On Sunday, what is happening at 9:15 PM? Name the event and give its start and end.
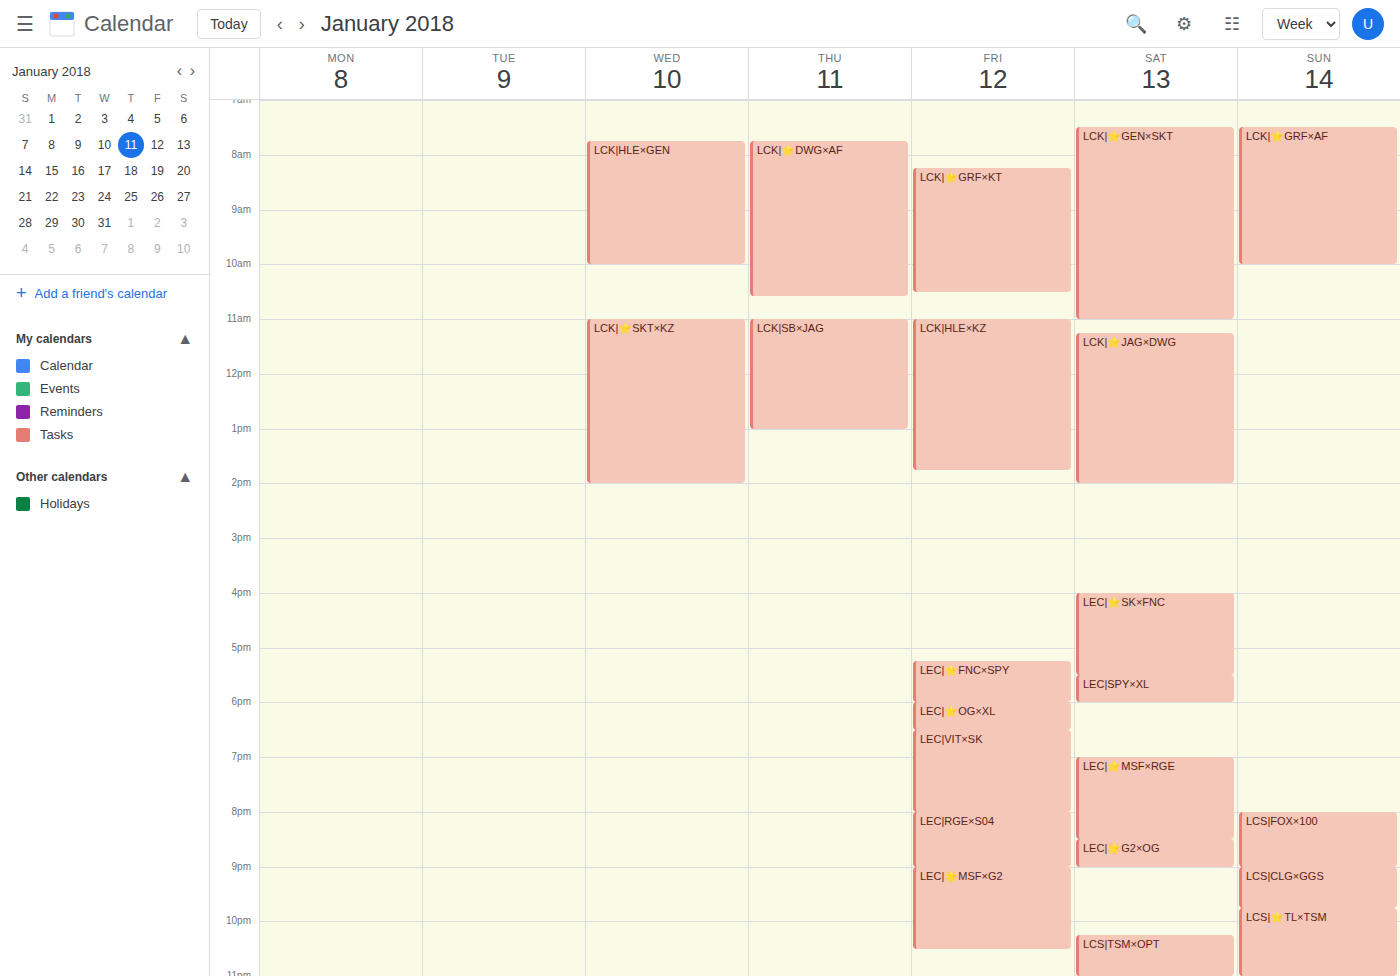
"LCS|CLG×GGS", 9:00 PM to 9:45 PM